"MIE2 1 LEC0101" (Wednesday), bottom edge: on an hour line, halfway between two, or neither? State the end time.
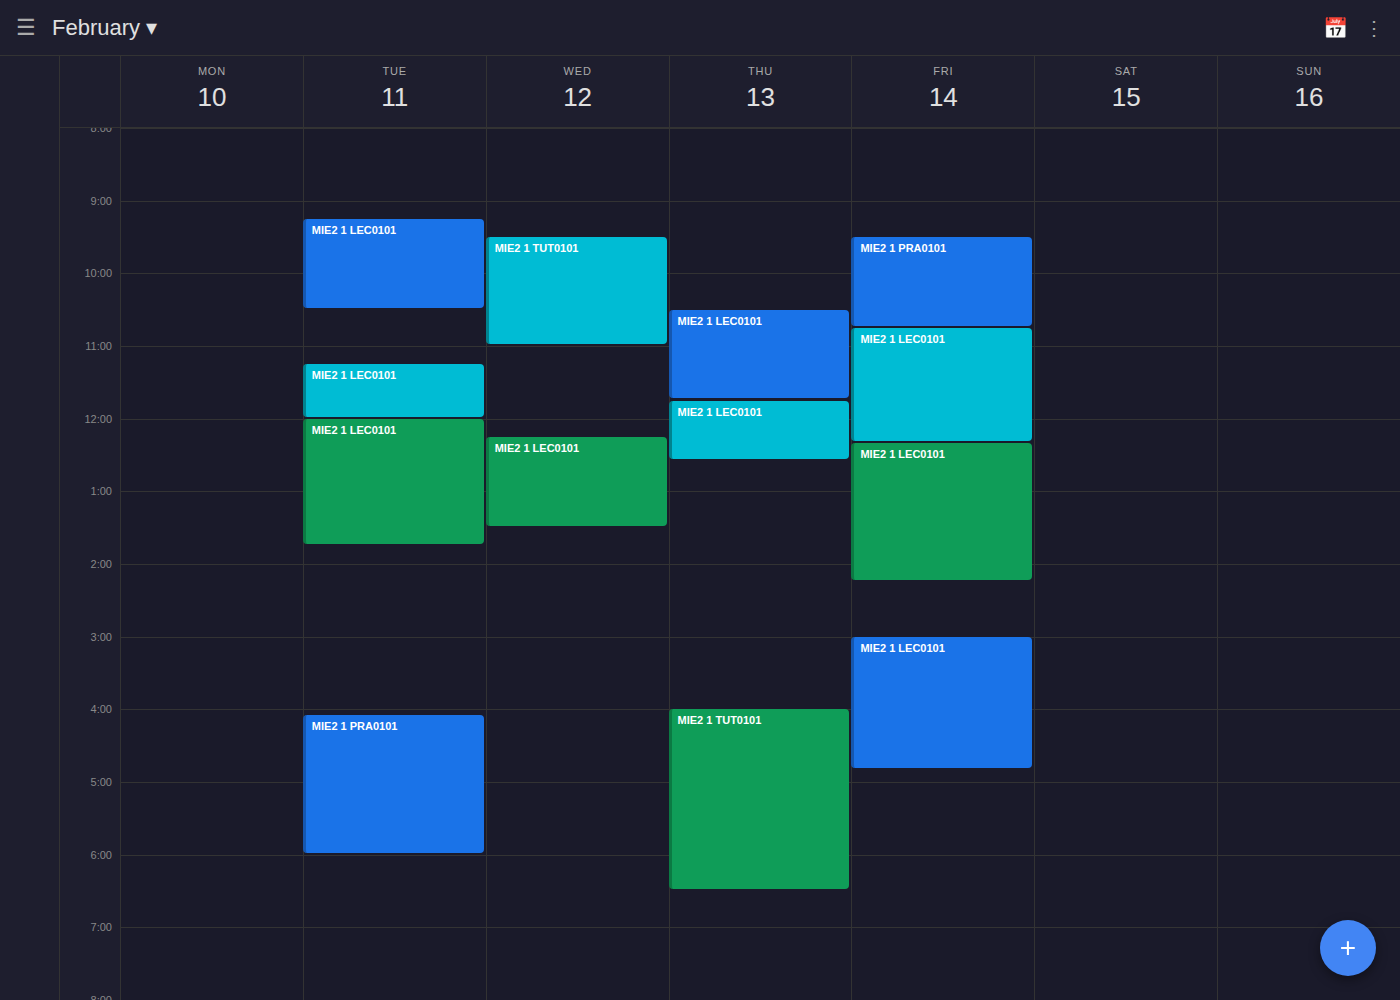
1:30 PM -- halfway between the 1 PM and 2 PM lines.